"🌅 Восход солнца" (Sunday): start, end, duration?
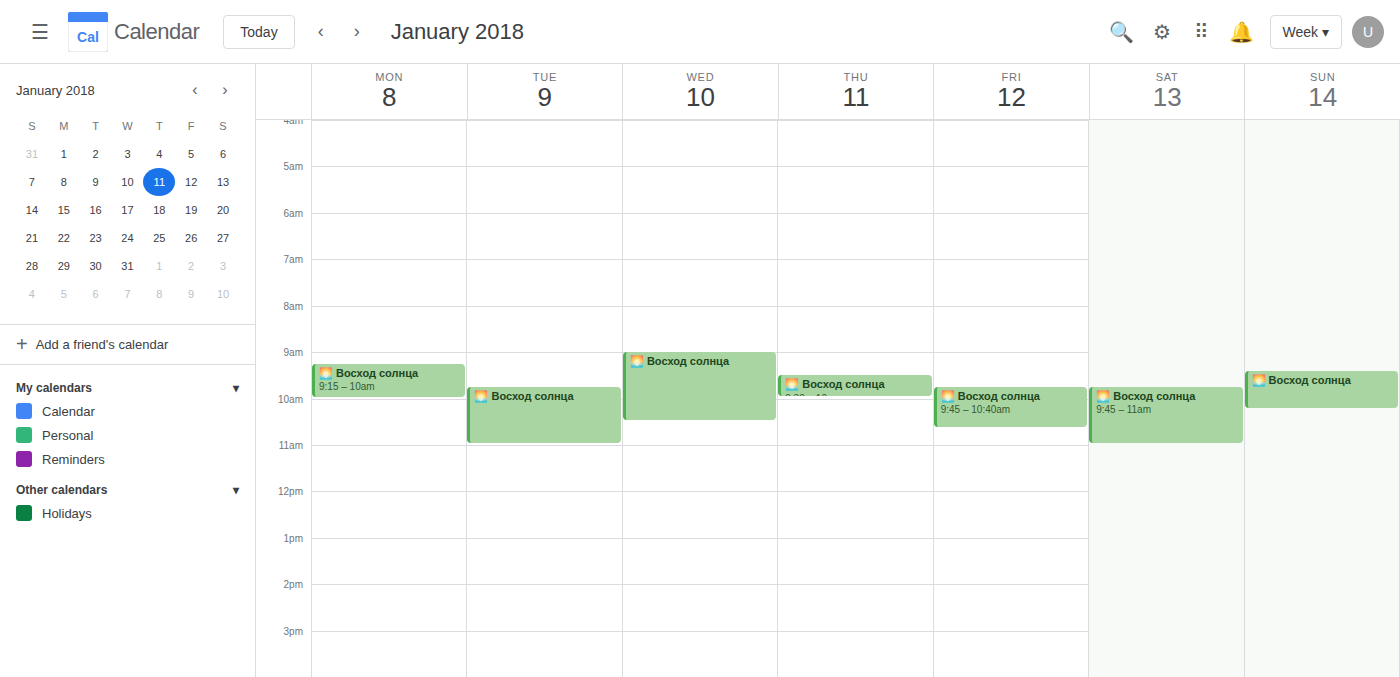
9:25 AM to 10:15 AM, 50 minutes